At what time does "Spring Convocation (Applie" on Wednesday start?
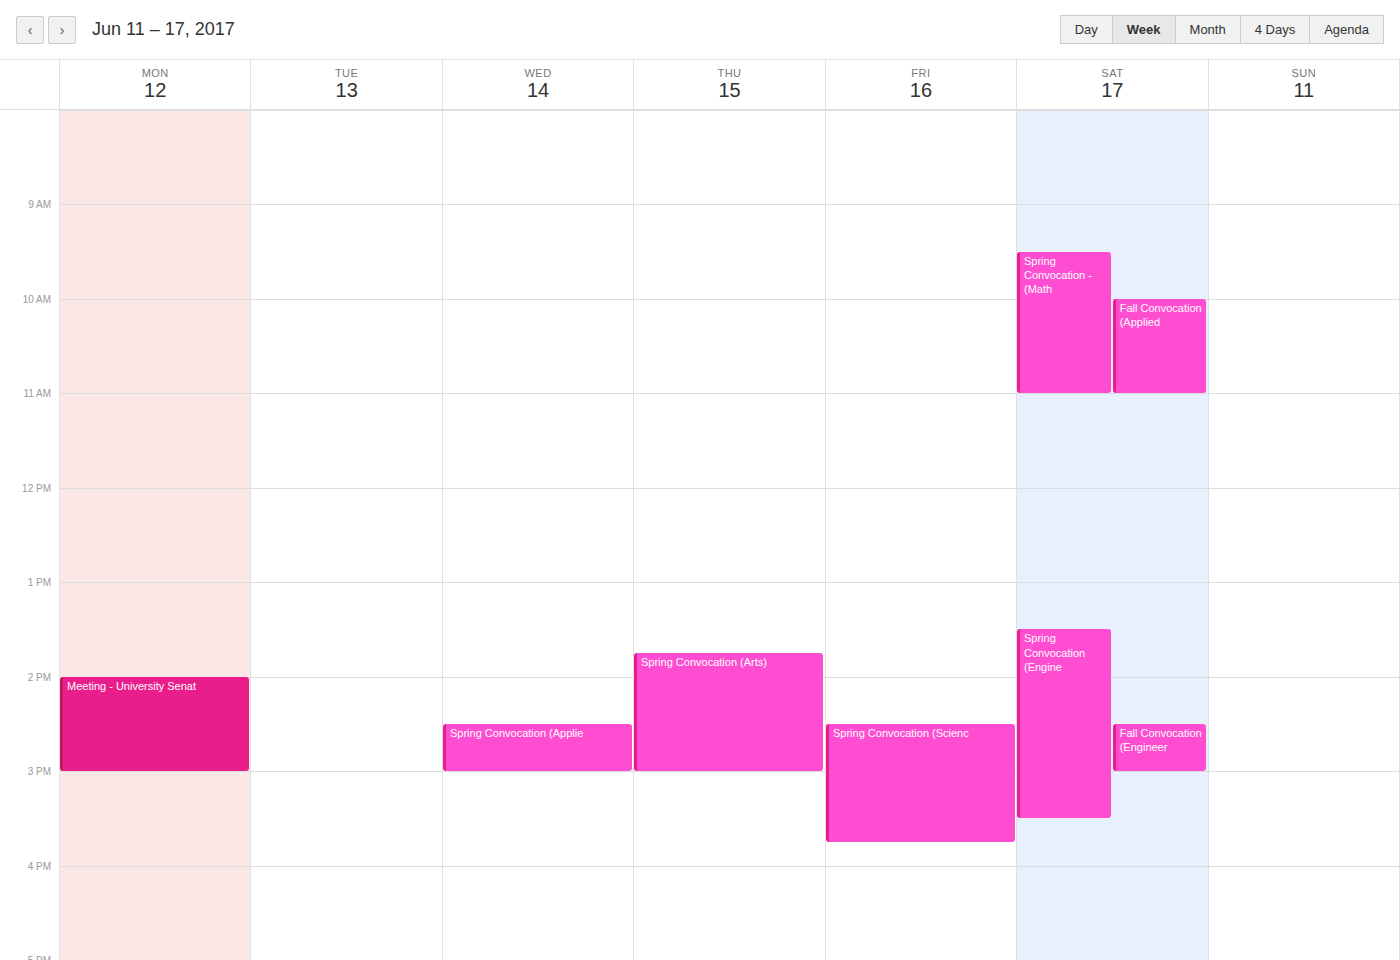
2:30 PM